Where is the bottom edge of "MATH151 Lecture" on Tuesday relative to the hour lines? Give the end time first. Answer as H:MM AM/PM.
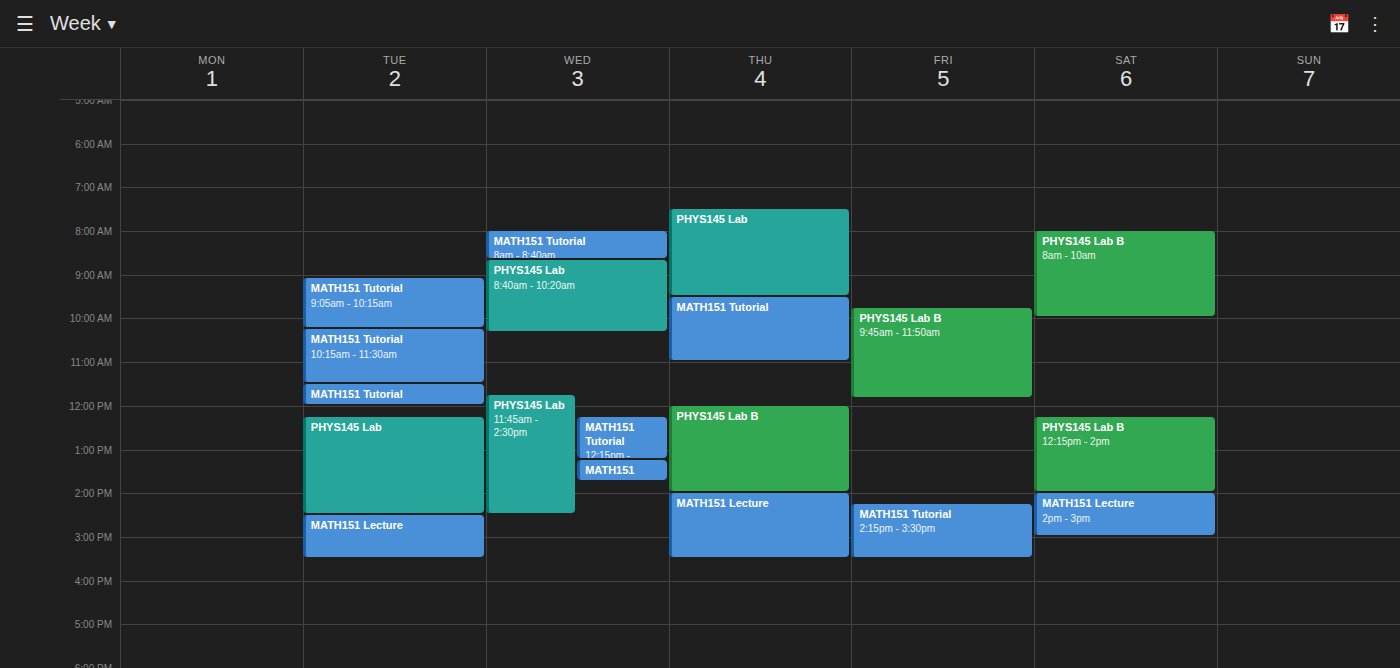
3:30 PM -- halfway between the 3 PM and 4 PM lines.